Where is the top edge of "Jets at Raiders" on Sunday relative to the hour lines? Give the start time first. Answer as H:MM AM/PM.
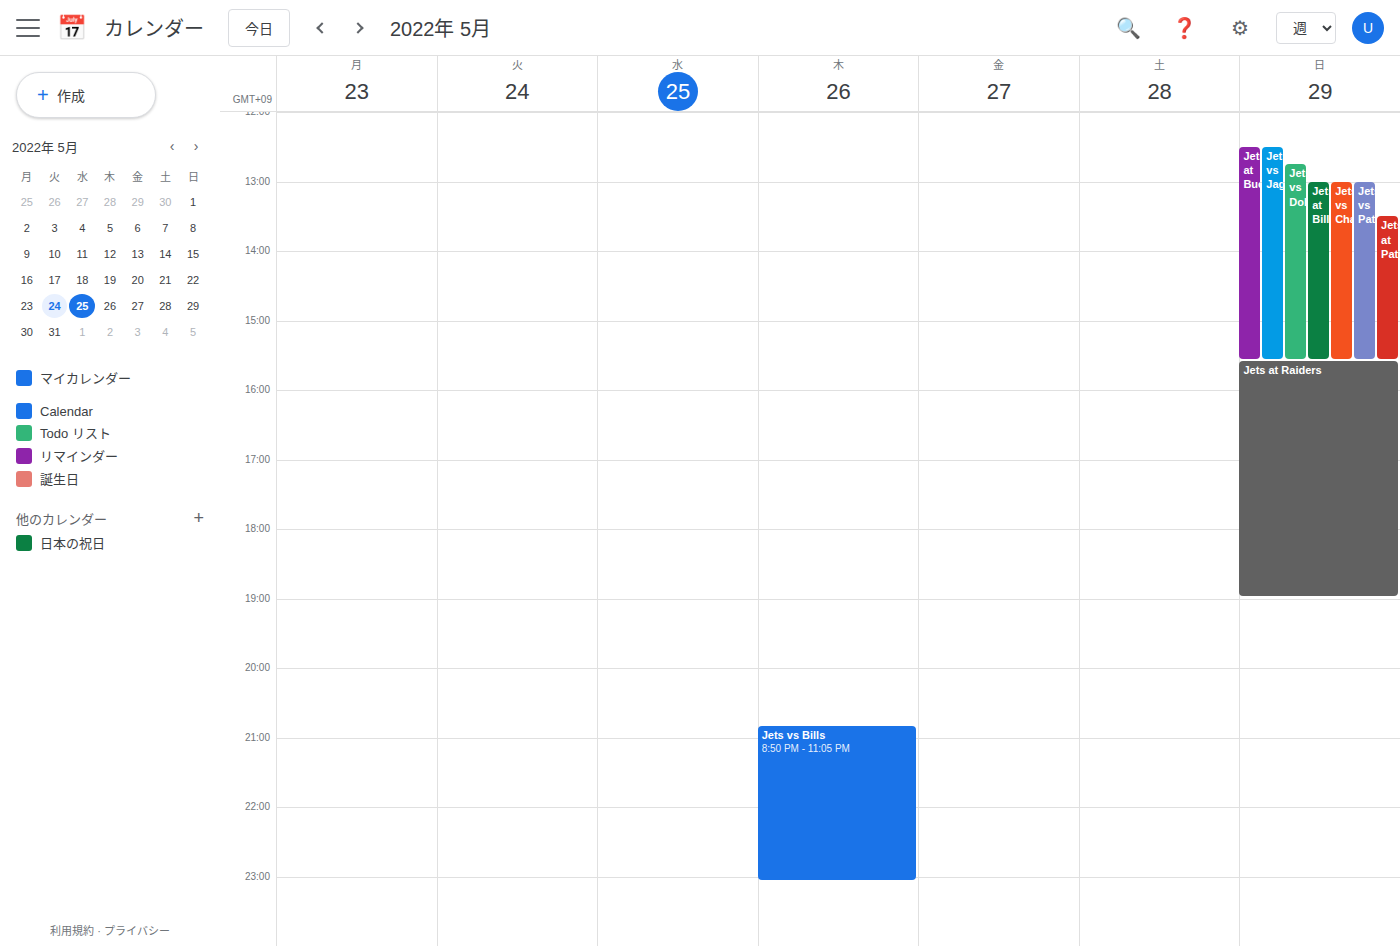
3:35 PM -- neither: 35 minutes below the 3 PM line and 25 minutes above the 4 PM line.